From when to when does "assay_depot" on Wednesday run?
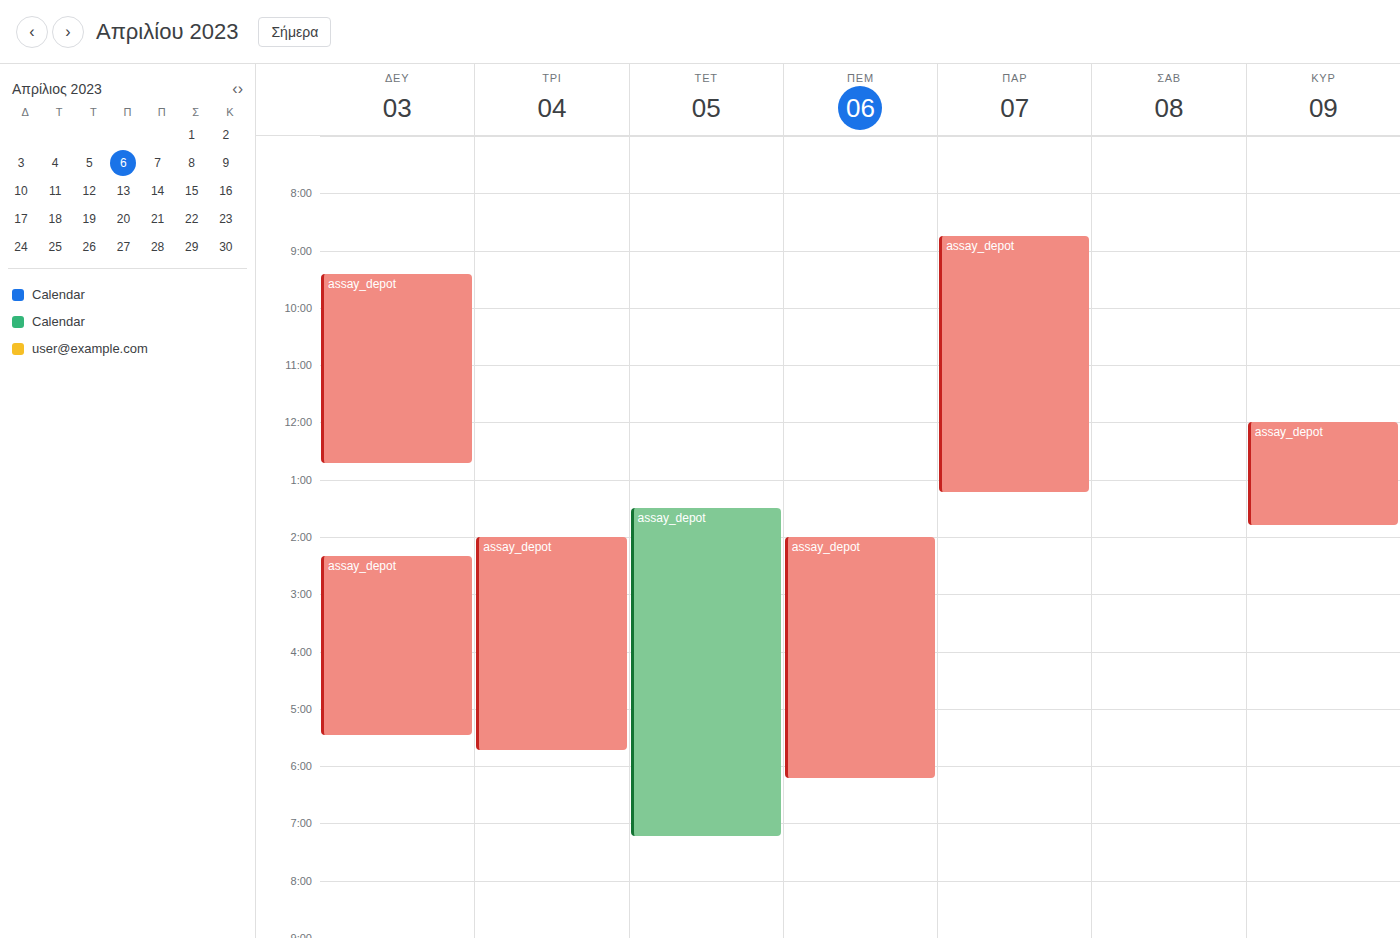
1:30 PM to 7:15 PM